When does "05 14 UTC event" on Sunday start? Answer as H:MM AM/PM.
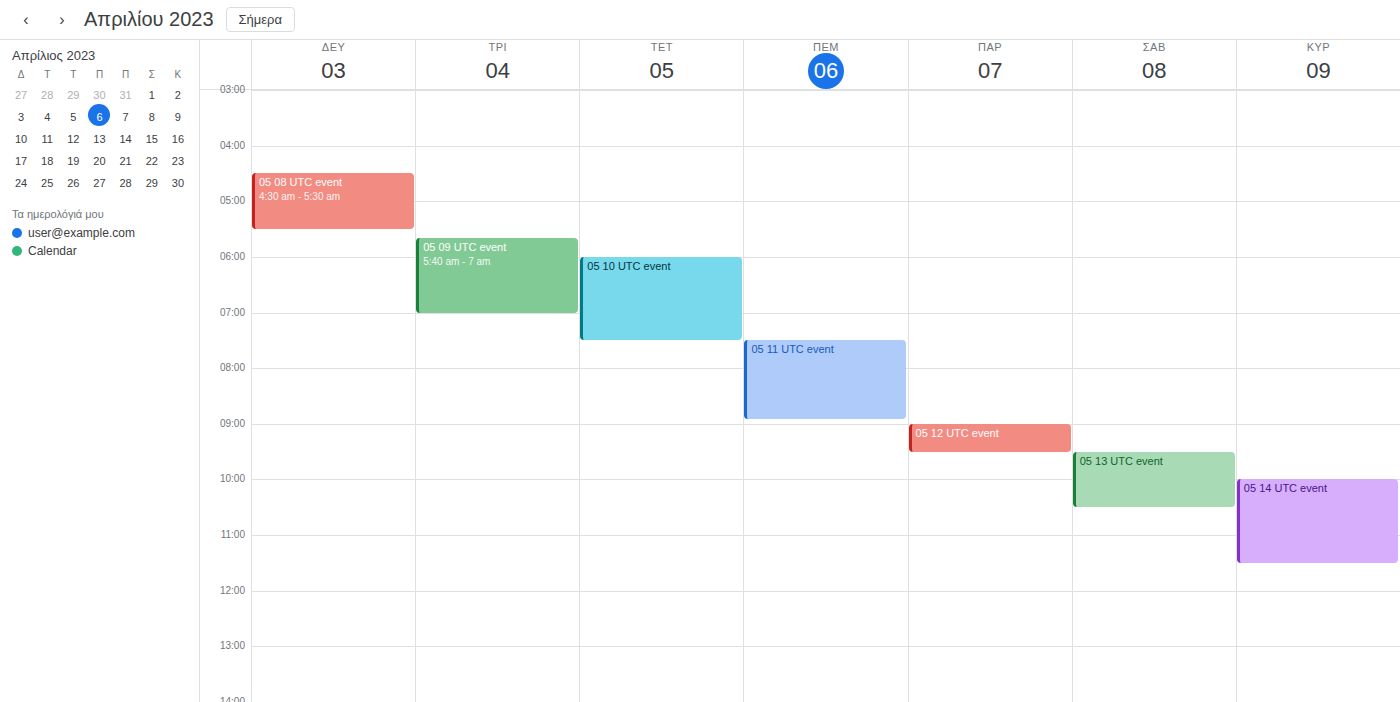
10:00 AM